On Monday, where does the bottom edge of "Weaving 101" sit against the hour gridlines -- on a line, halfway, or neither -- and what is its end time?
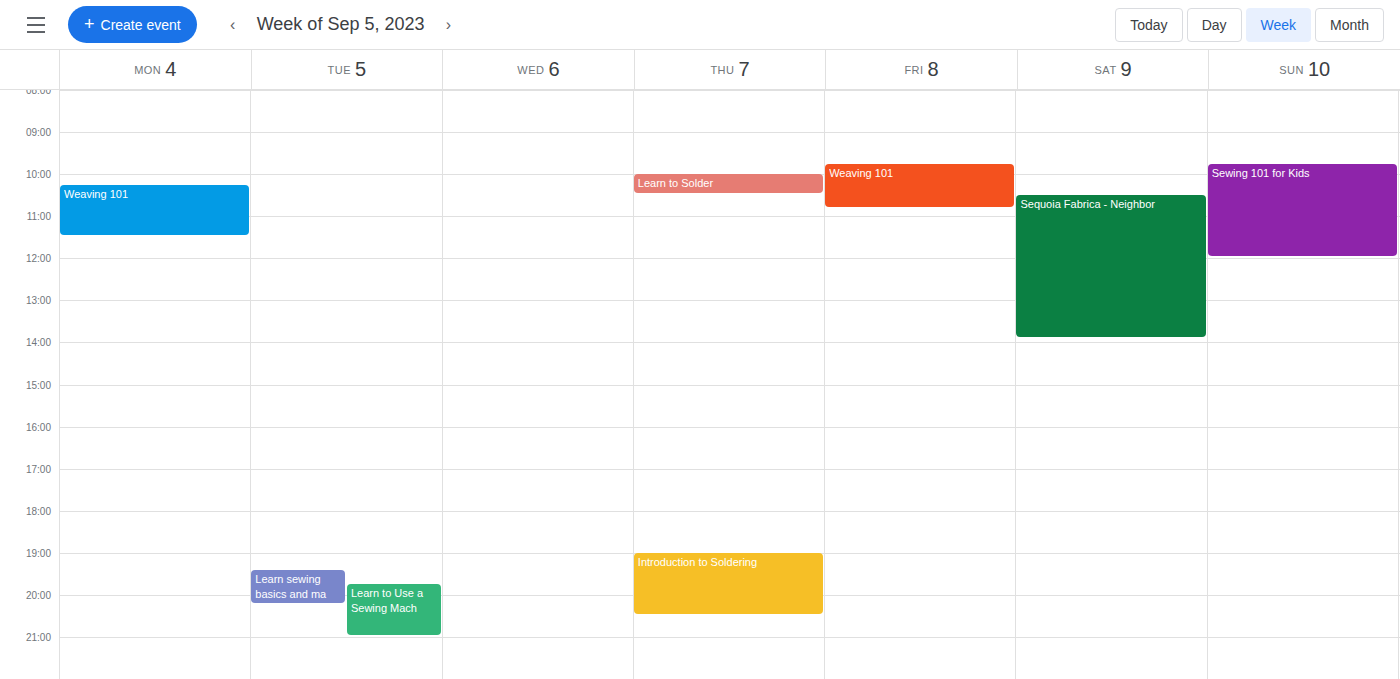
11:30 AM -- halfway between the 11 AM and 12 PM lines.